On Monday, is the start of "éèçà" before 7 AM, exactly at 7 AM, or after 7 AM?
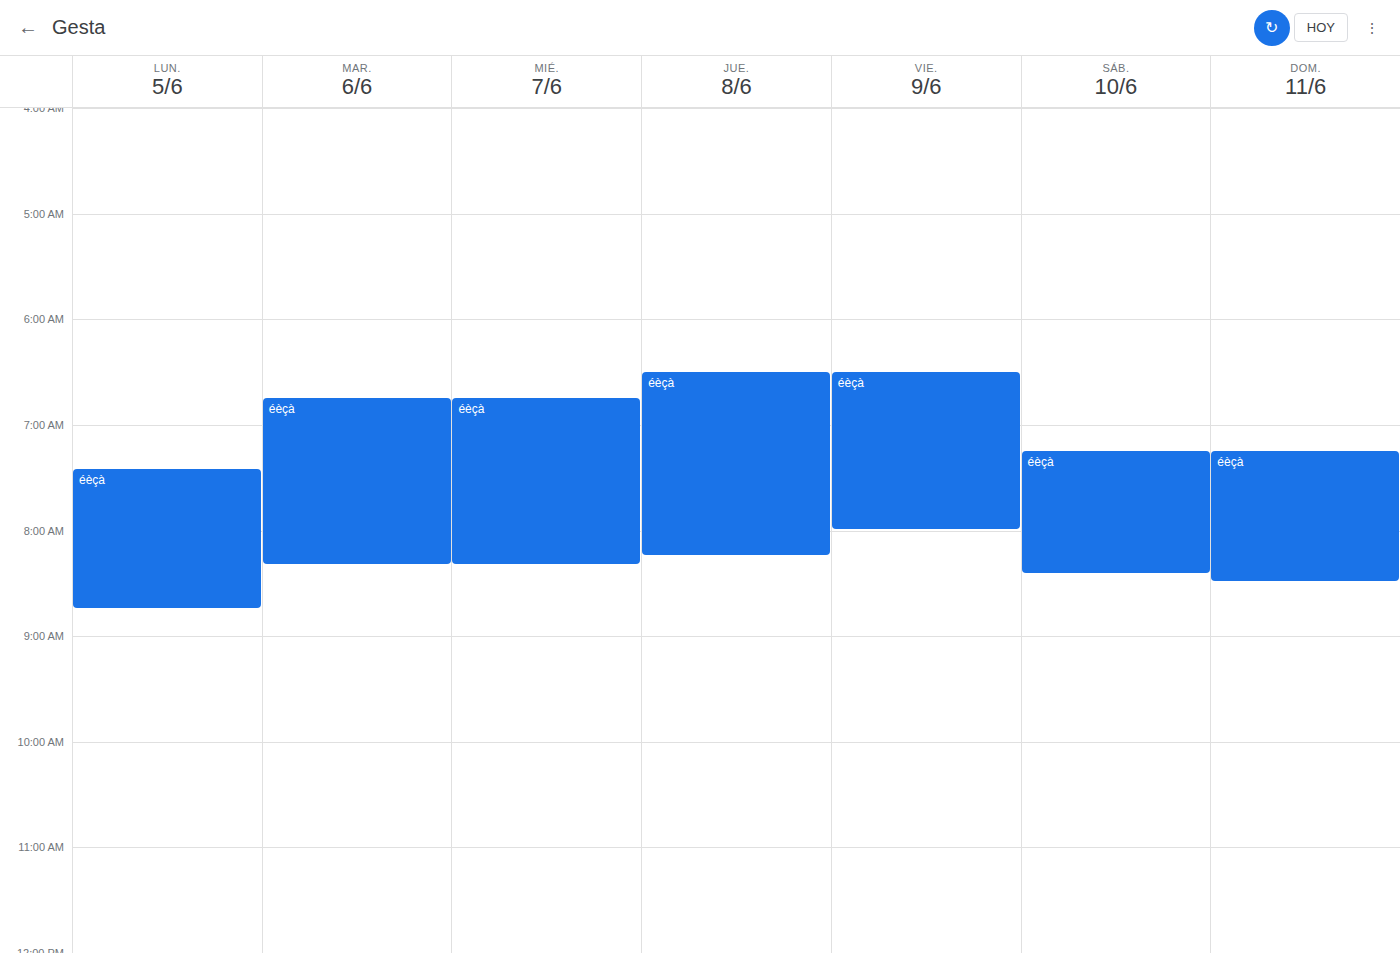
7:25 AM -- after 7 AM, 25 minutes below the 7 AM line.